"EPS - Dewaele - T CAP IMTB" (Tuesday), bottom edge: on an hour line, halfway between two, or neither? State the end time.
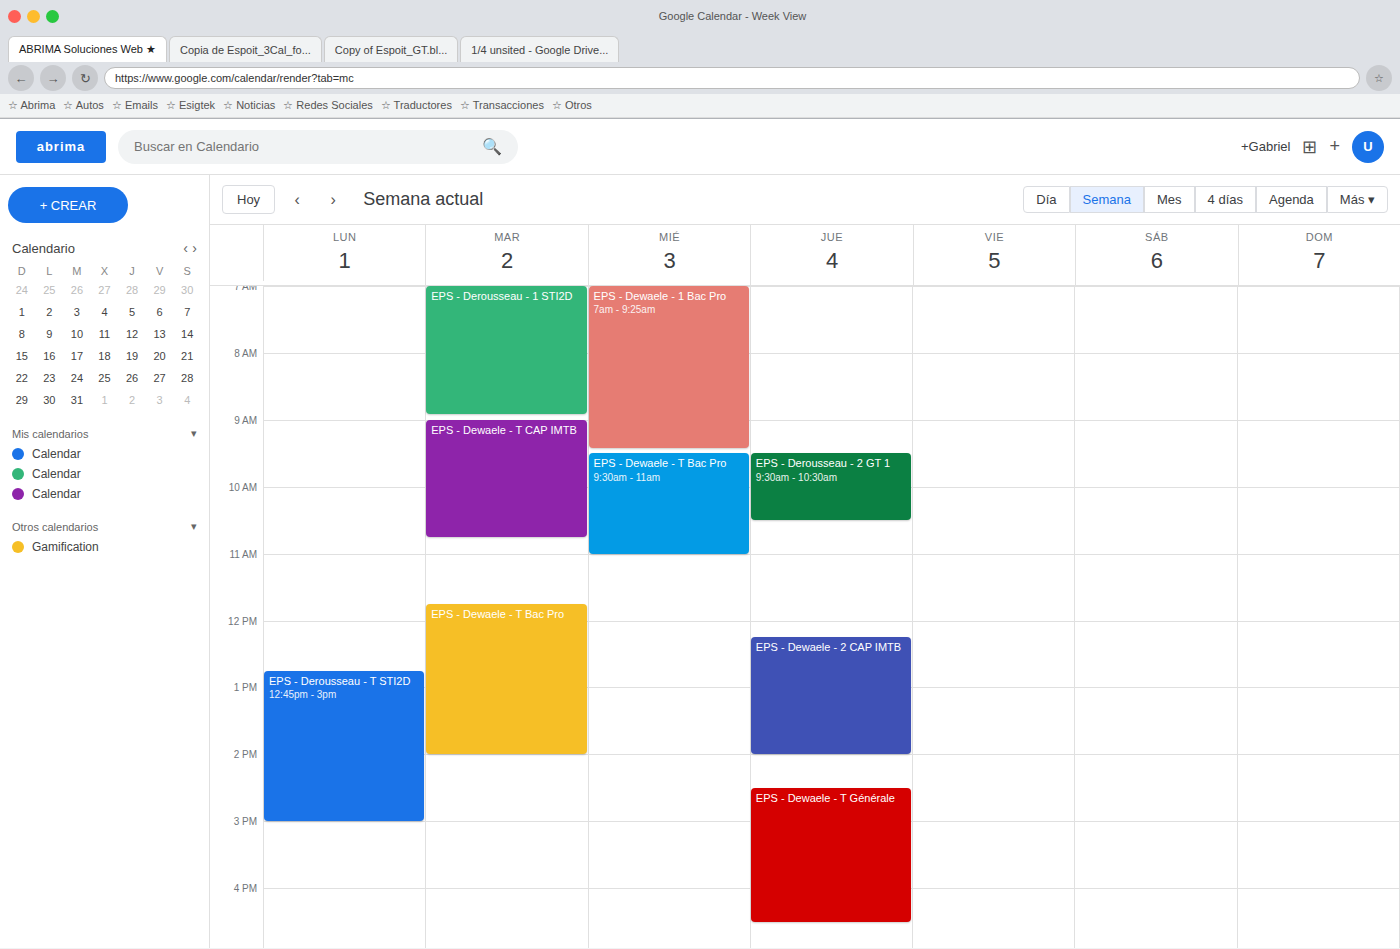
10:45 AM -- neither: three quarters of the way from the 10 AM line to the 11 AM line.